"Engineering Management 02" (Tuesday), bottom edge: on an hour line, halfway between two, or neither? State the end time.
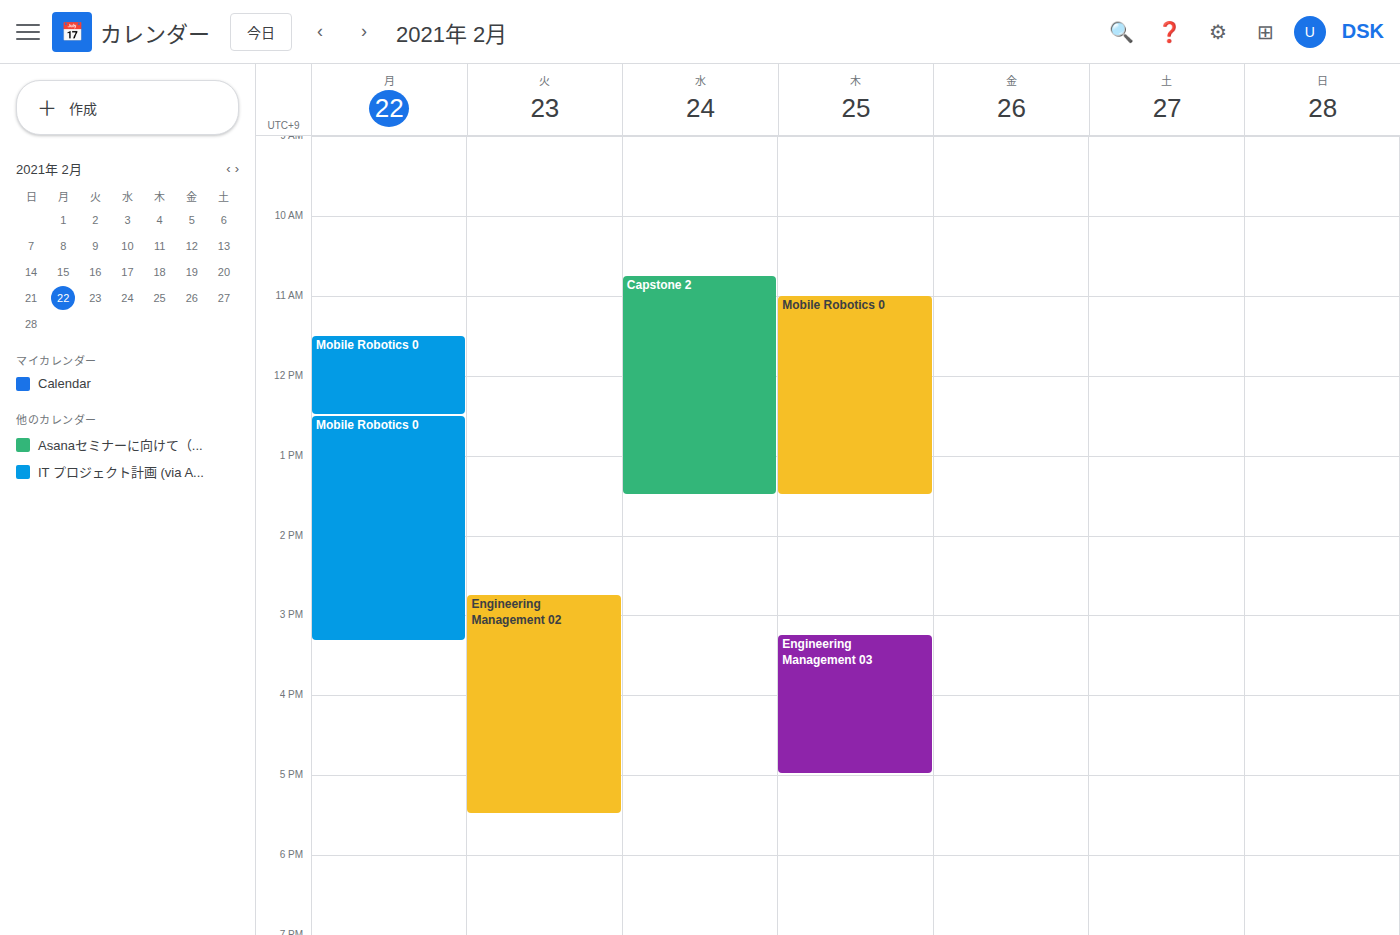
5:30 PM -- halfway between the 5 PM and 6 PM lines.